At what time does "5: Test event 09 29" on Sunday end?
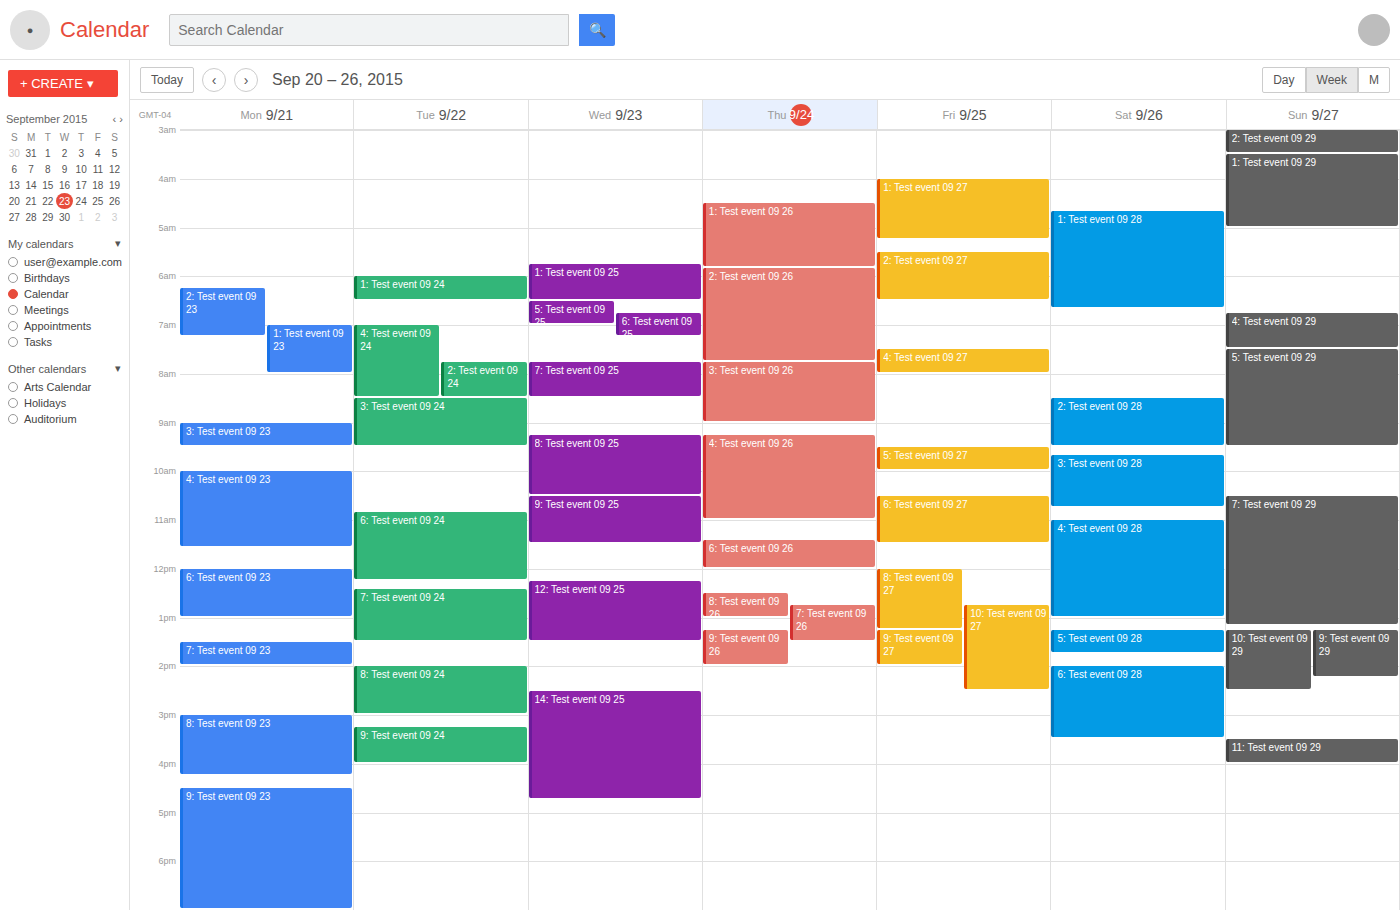
9:30 AM